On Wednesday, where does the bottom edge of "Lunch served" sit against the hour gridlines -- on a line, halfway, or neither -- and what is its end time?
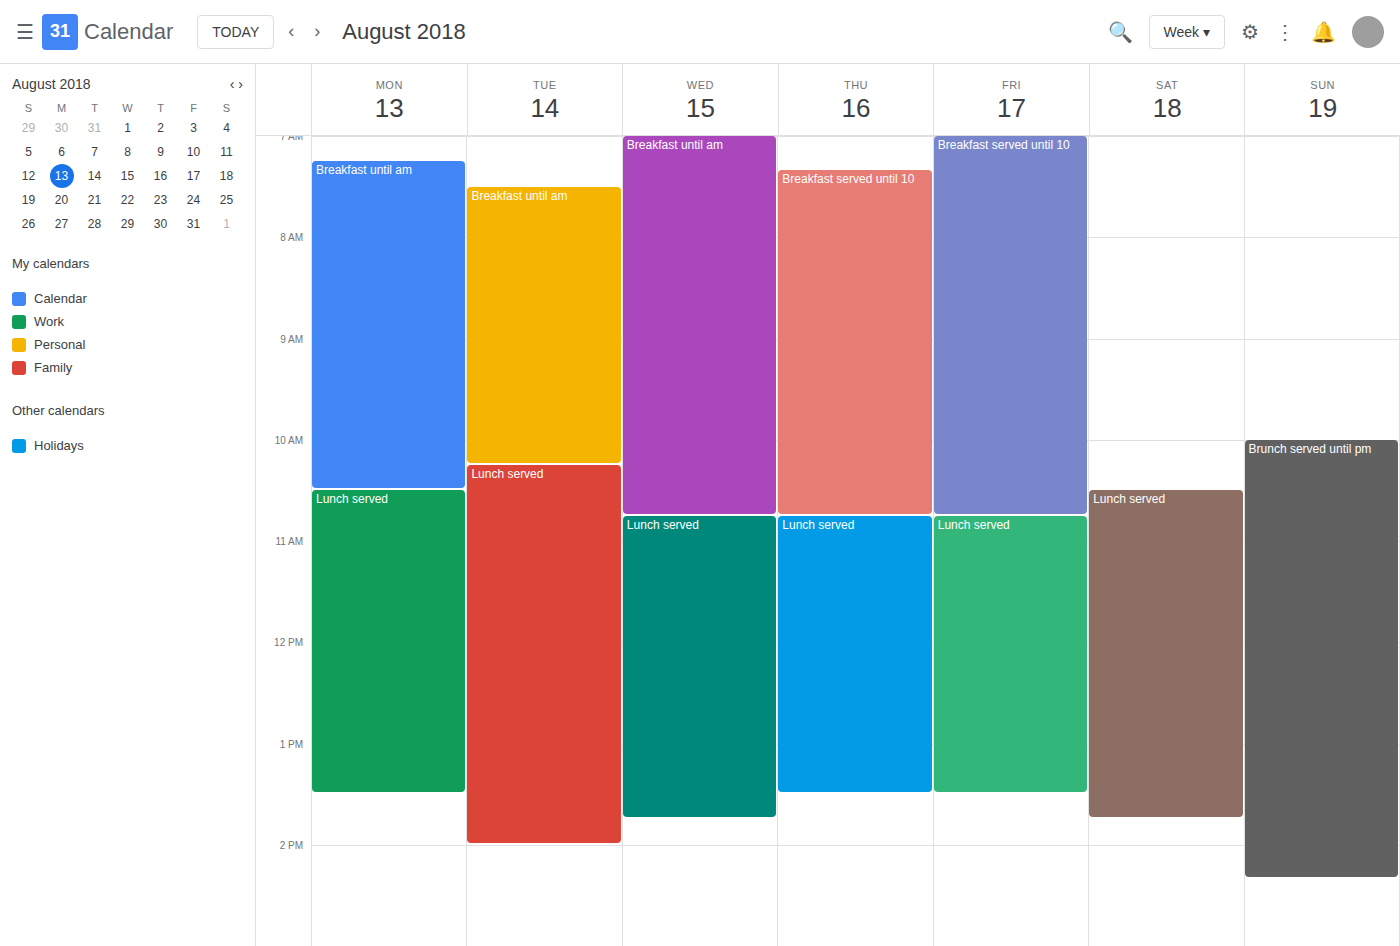
1:45 PM -- neither: three quarters of the way from the 1 PM line to the 2 PM line.